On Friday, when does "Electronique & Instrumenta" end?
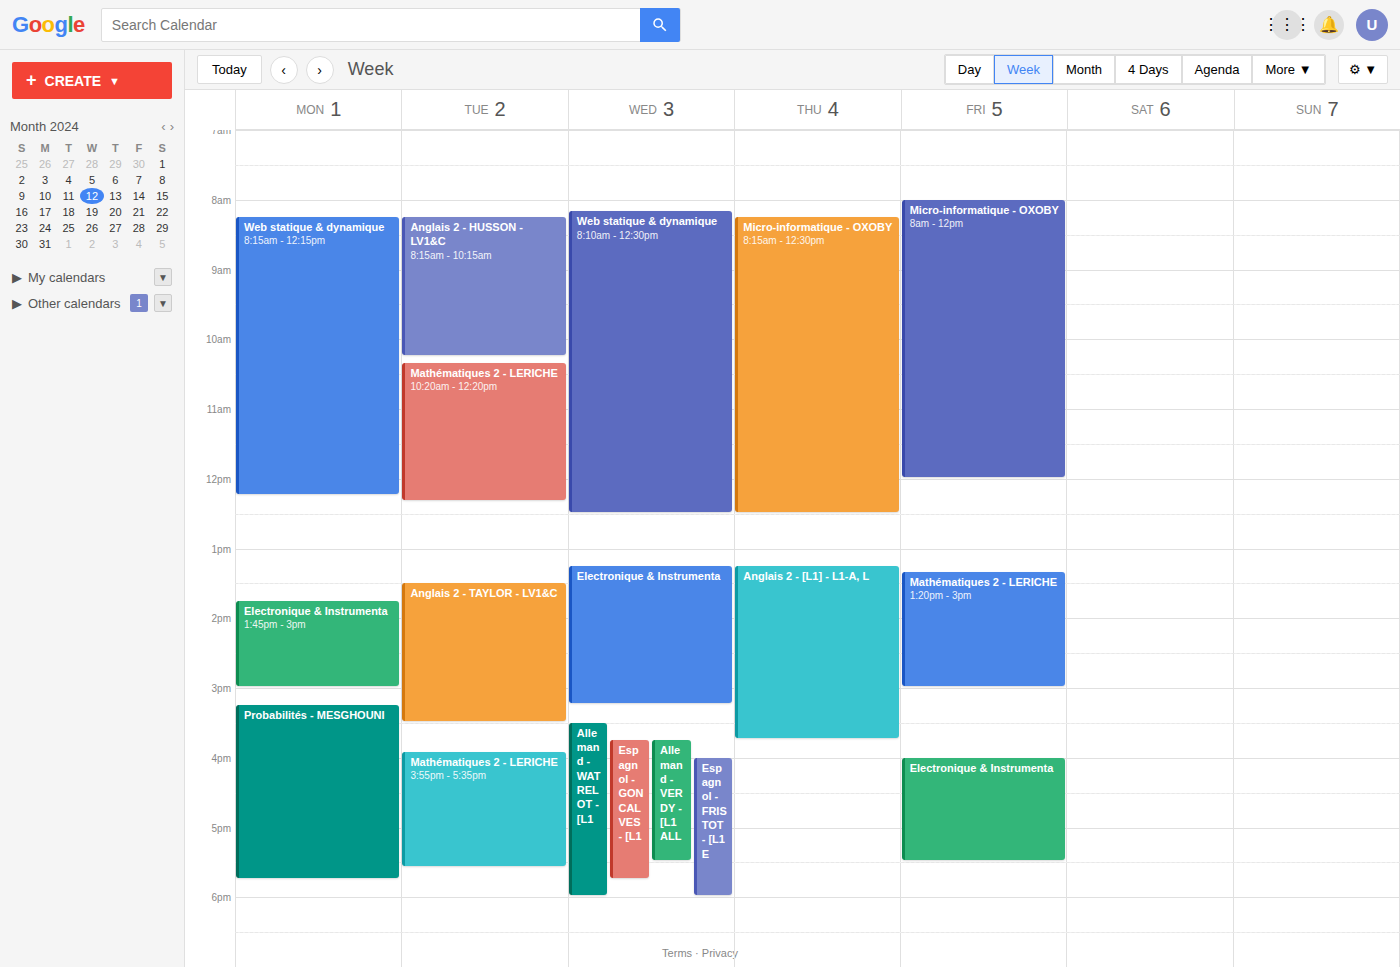
5:30 PM